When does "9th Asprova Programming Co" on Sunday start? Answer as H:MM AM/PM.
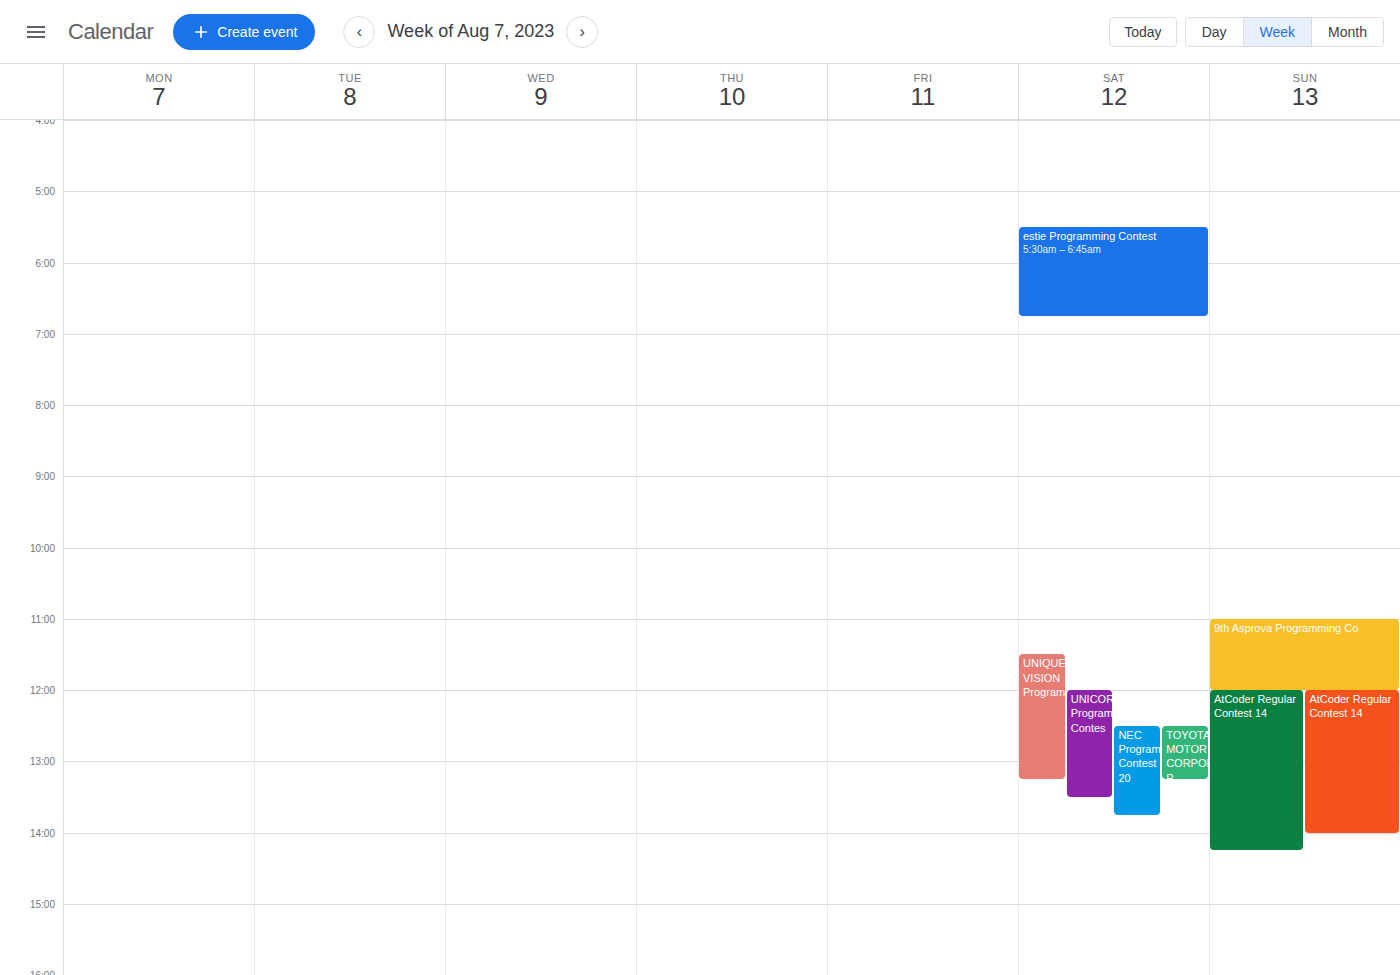
11:00 AM